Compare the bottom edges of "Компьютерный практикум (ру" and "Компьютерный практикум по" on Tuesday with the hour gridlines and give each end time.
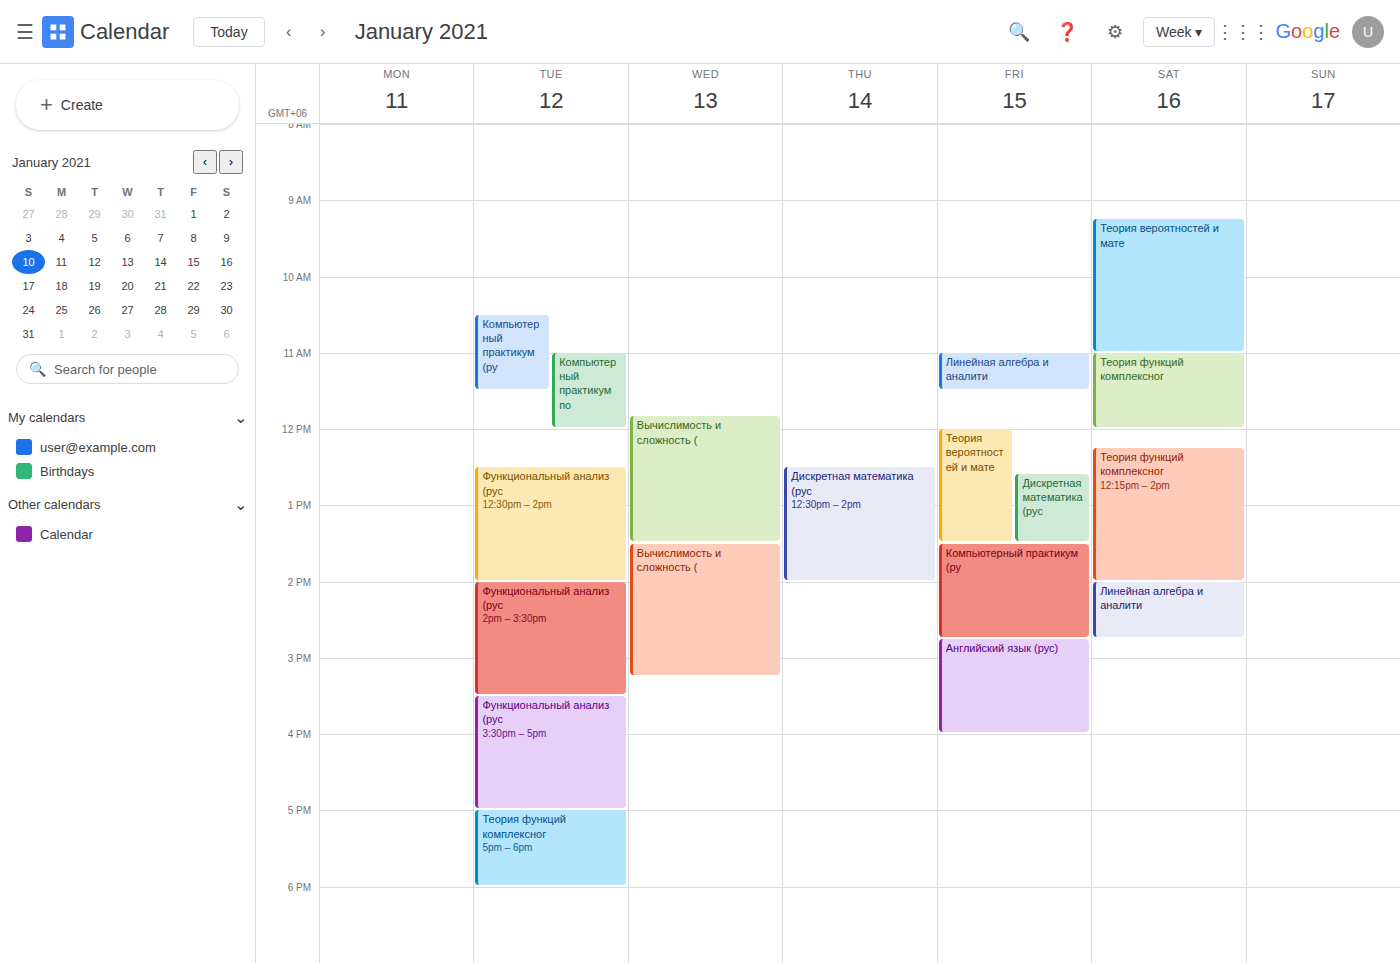
"Компьютерный практикум (ру": 11:30 AM, halfway between the 11 AM and 12 PM lines. "Компьютерный практикум по": 12:00 PM, exactly on the 12 PM line.